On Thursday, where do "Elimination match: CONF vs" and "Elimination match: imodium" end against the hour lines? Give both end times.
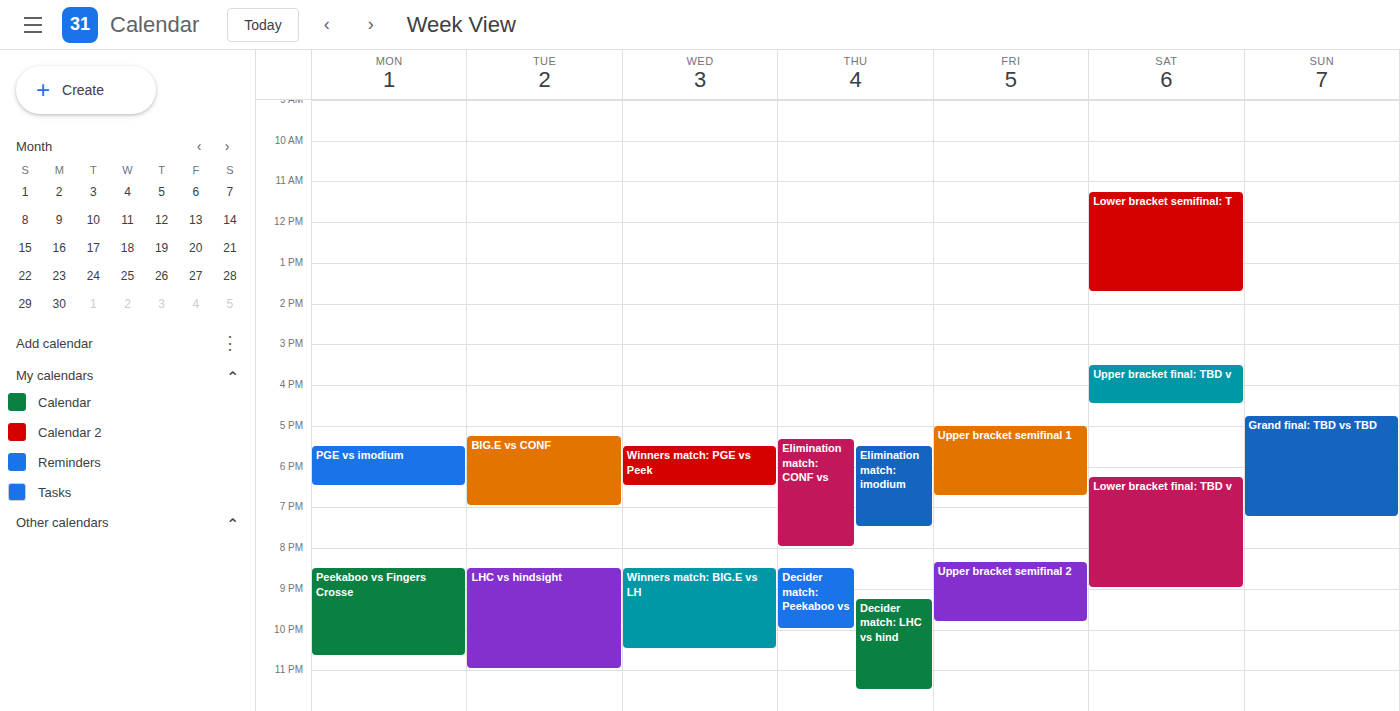
"Elimination match: CONF vs": 8:00 PM, exactly on the 8 PM line. "Elimination match: imodium": 7:30 PM, halfway between the 7 PM and 8 PM lines.